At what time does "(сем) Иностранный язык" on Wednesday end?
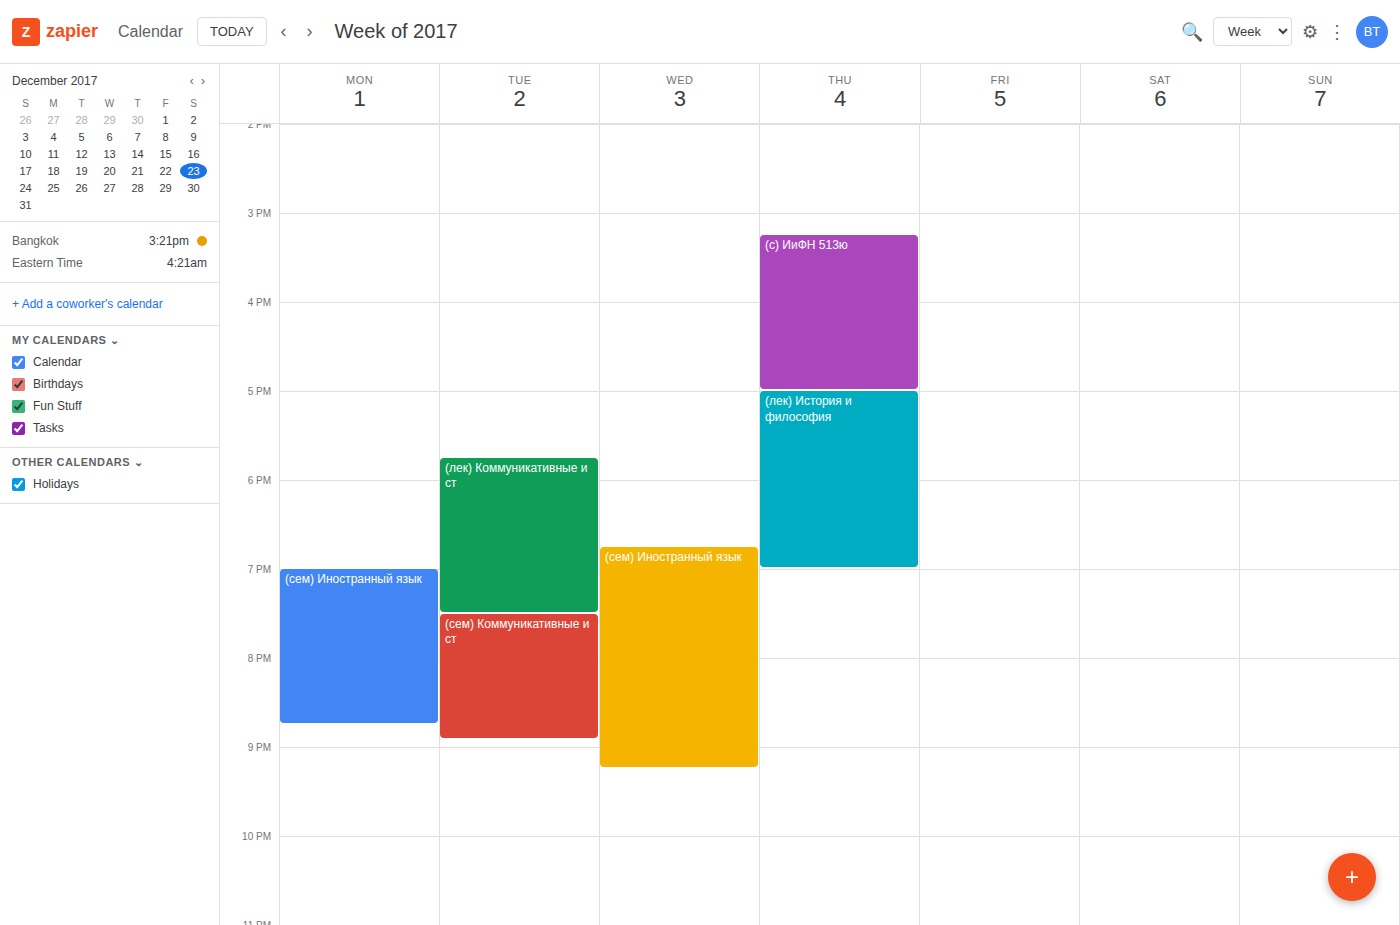
9:15 PM